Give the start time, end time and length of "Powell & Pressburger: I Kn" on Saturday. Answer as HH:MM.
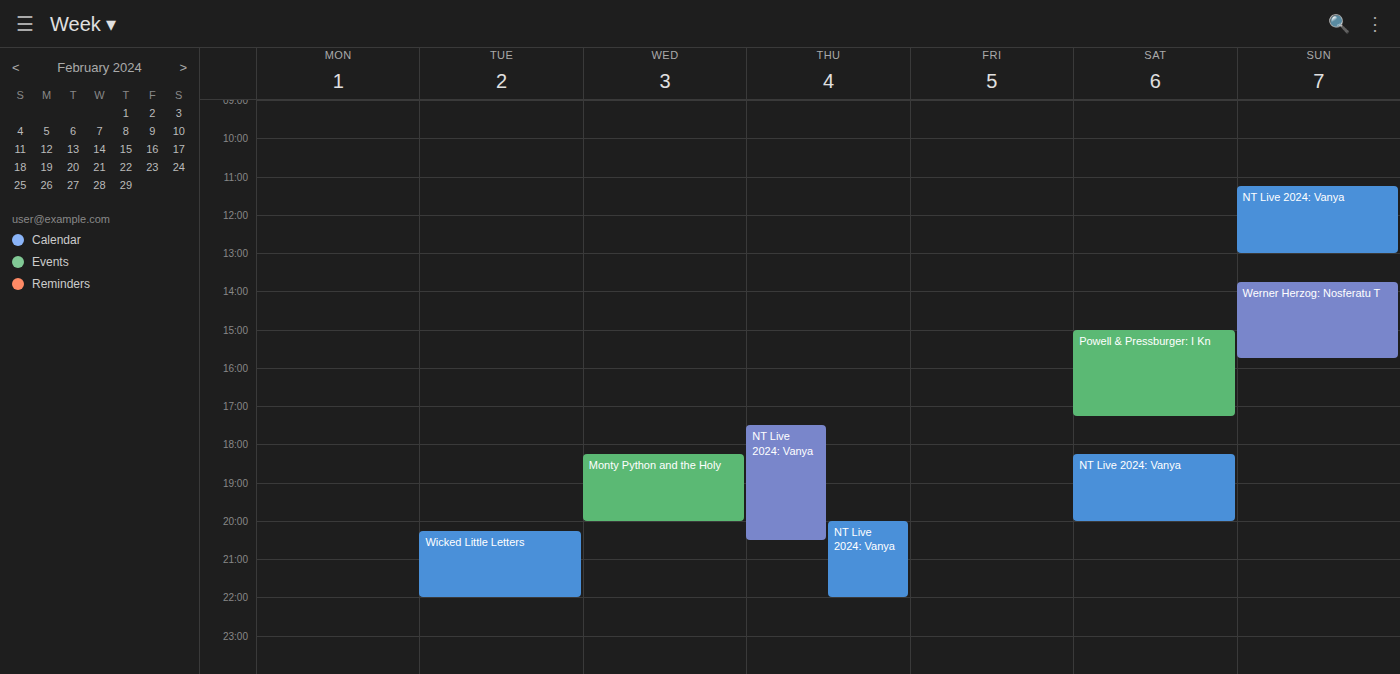
15:00 to 17:15, 2 hours 15 minutes